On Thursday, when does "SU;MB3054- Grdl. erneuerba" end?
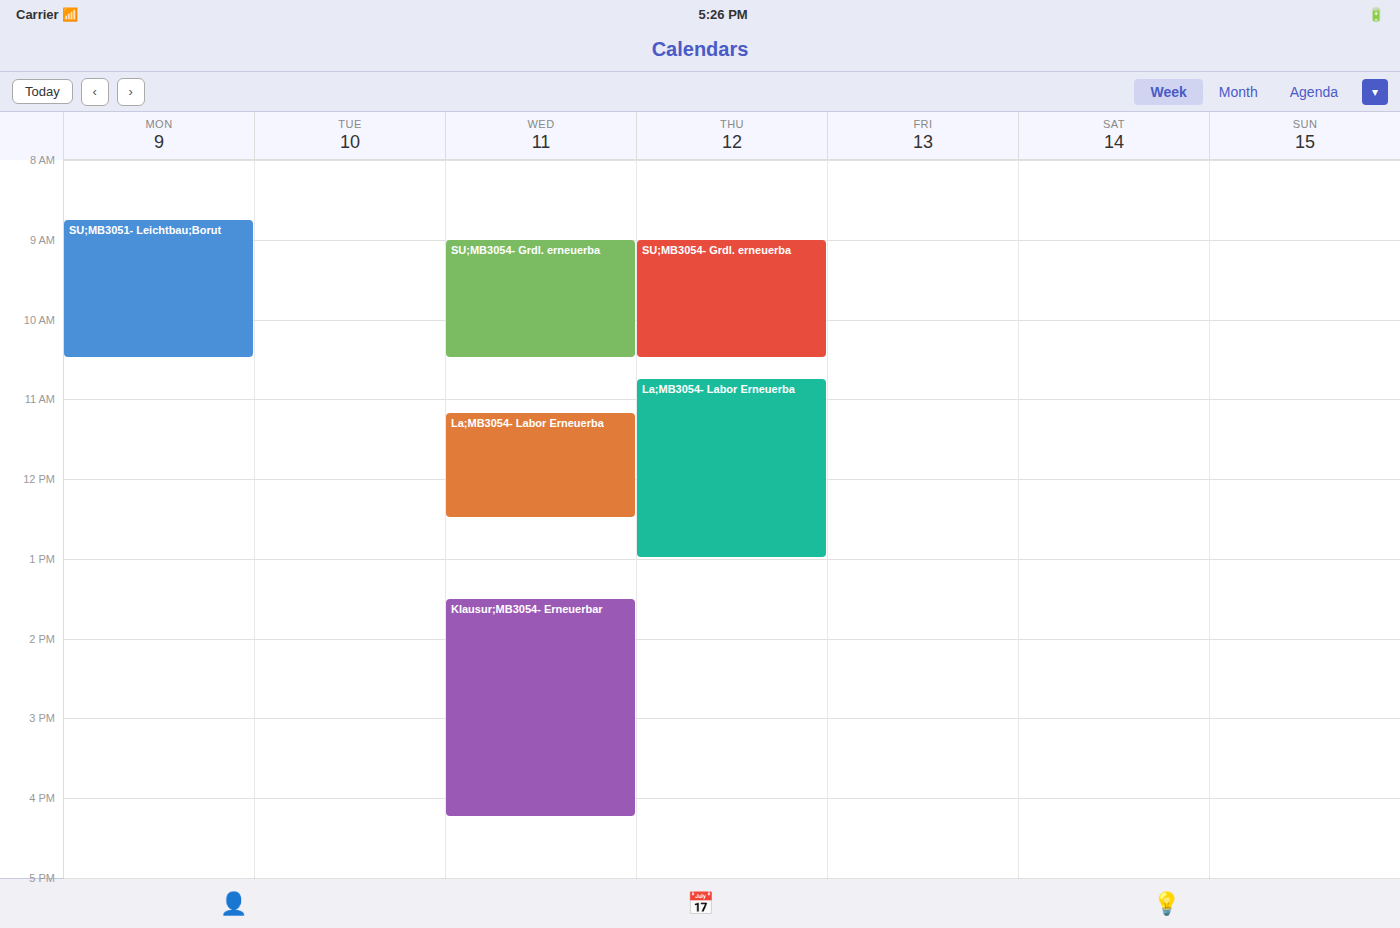
10:30 AM